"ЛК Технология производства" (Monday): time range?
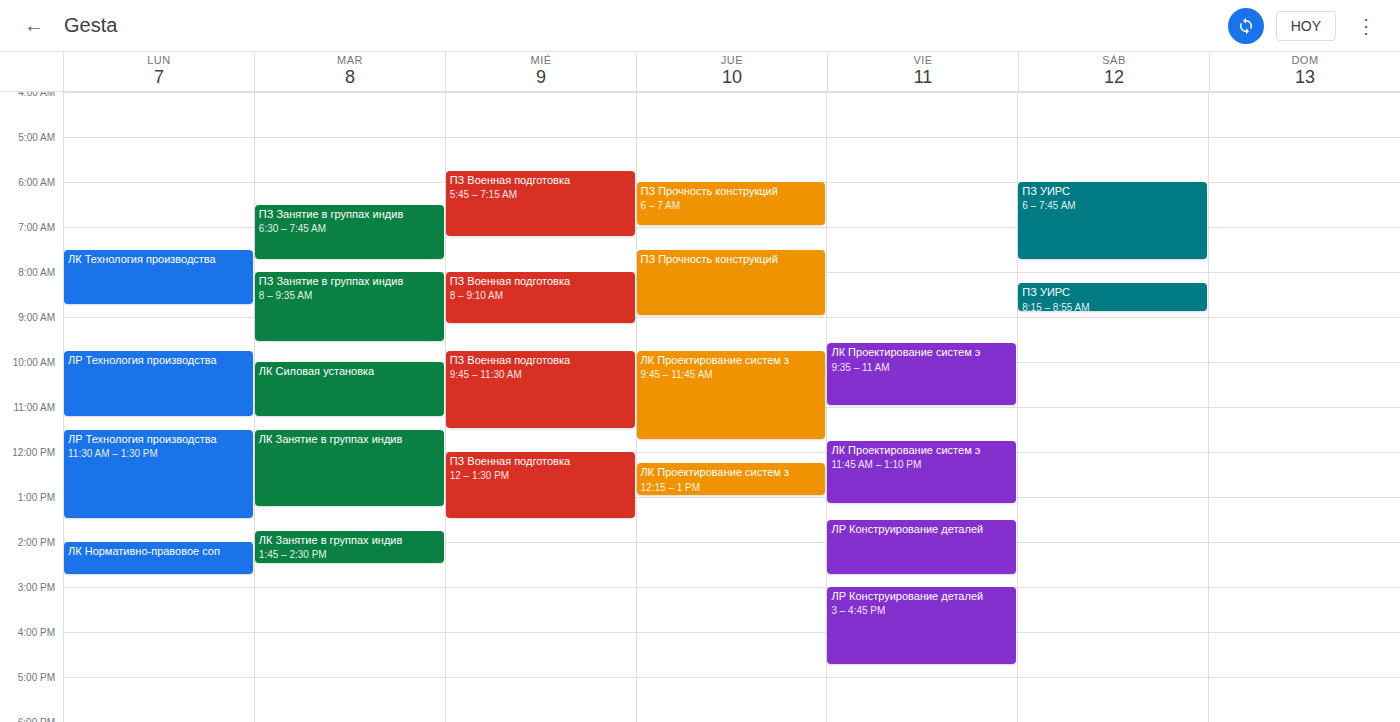
7:30 AM to 8:45 AM